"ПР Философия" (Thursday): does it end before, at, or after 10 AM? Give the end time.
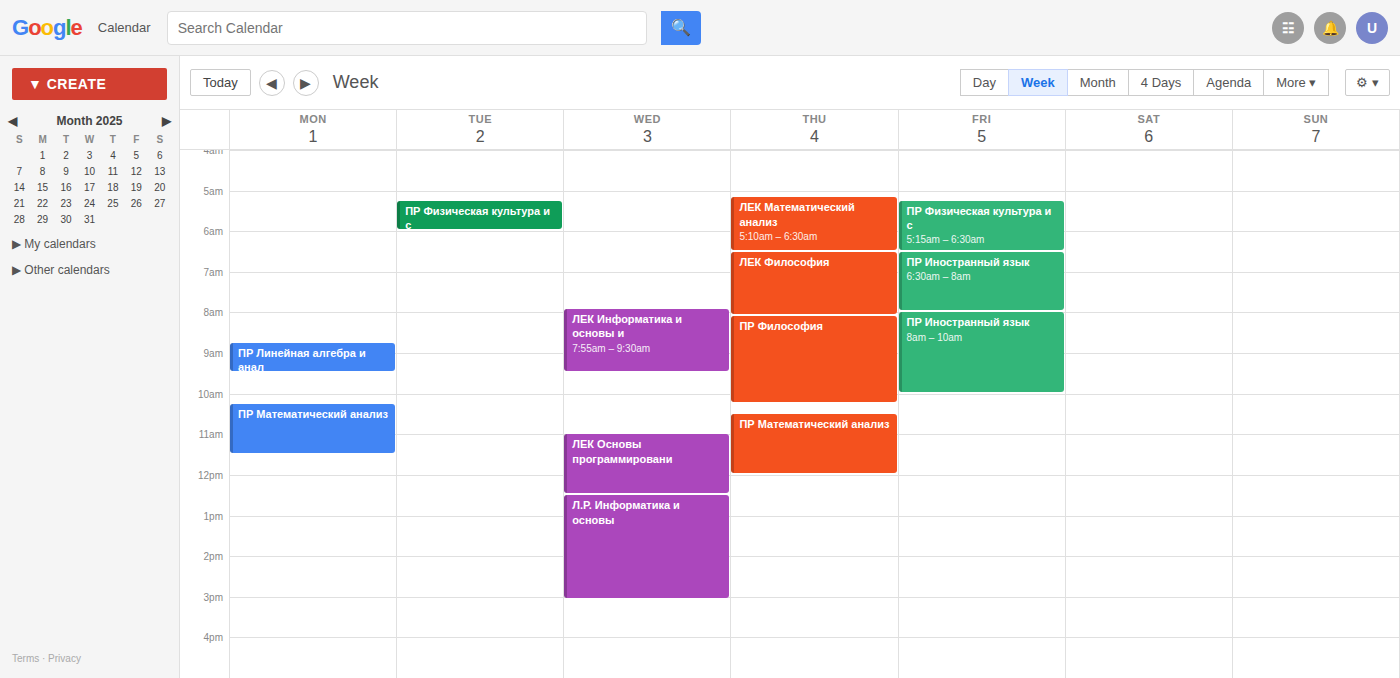
10:15 AM -- after 10 AM, 15 minutes below the 10 AM line.